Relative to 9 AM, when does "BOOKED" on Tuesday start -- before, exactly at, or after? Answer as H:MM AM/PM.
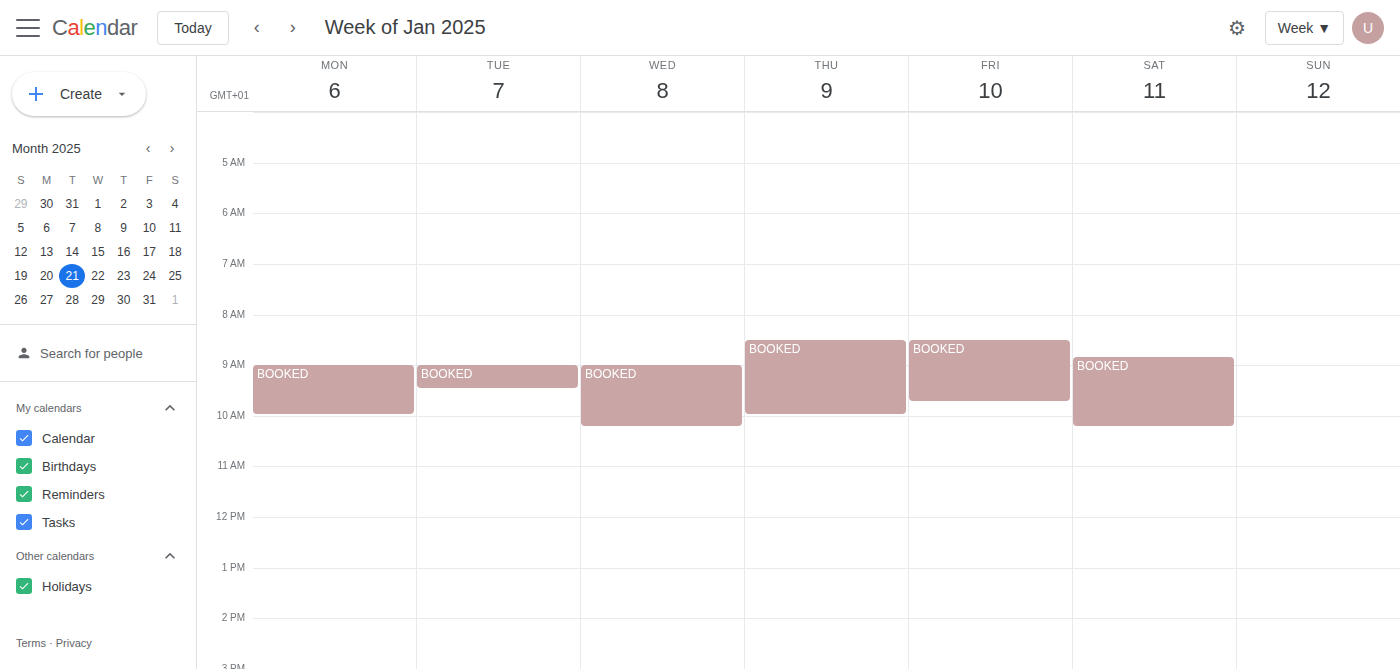
9:00 AM -- exactly at 9 AM, on the 9 AM line.